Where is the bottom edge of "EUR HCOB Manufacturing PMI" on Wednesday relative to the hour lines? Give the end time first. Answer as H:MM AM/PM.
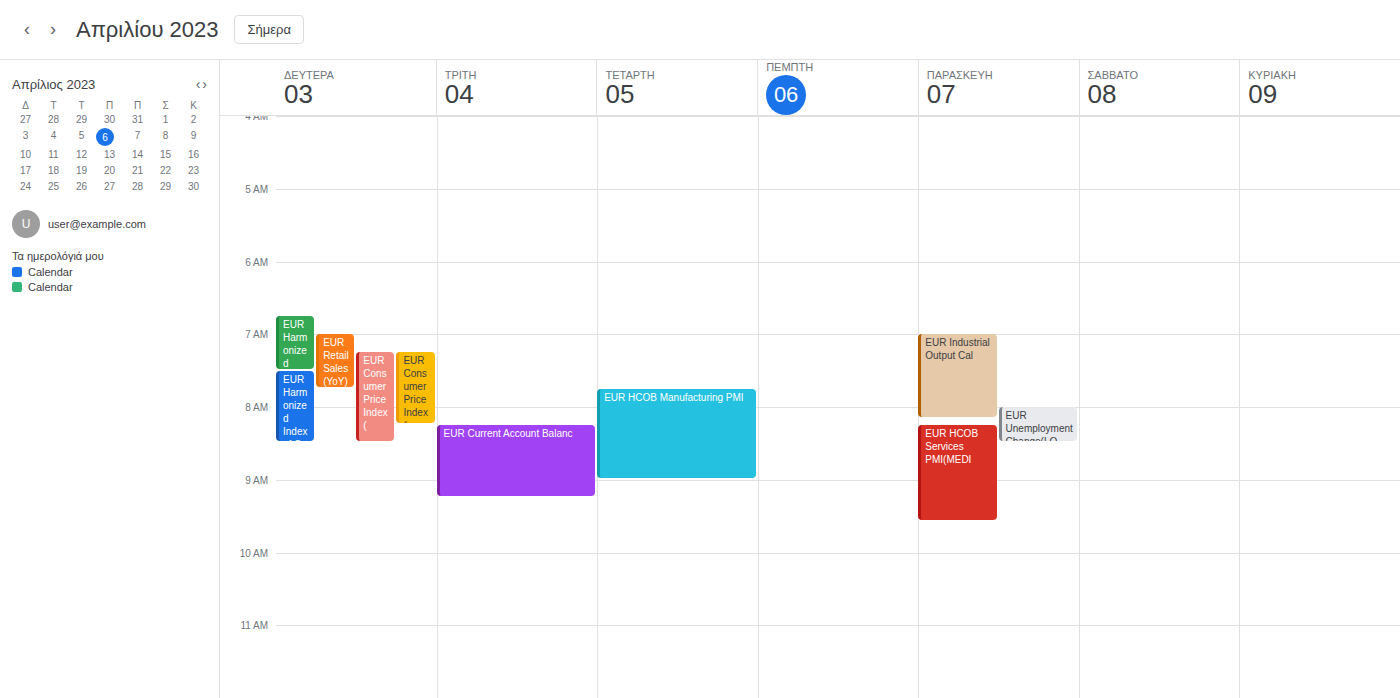
9:00 AM -- exactly on the 9 AM line.